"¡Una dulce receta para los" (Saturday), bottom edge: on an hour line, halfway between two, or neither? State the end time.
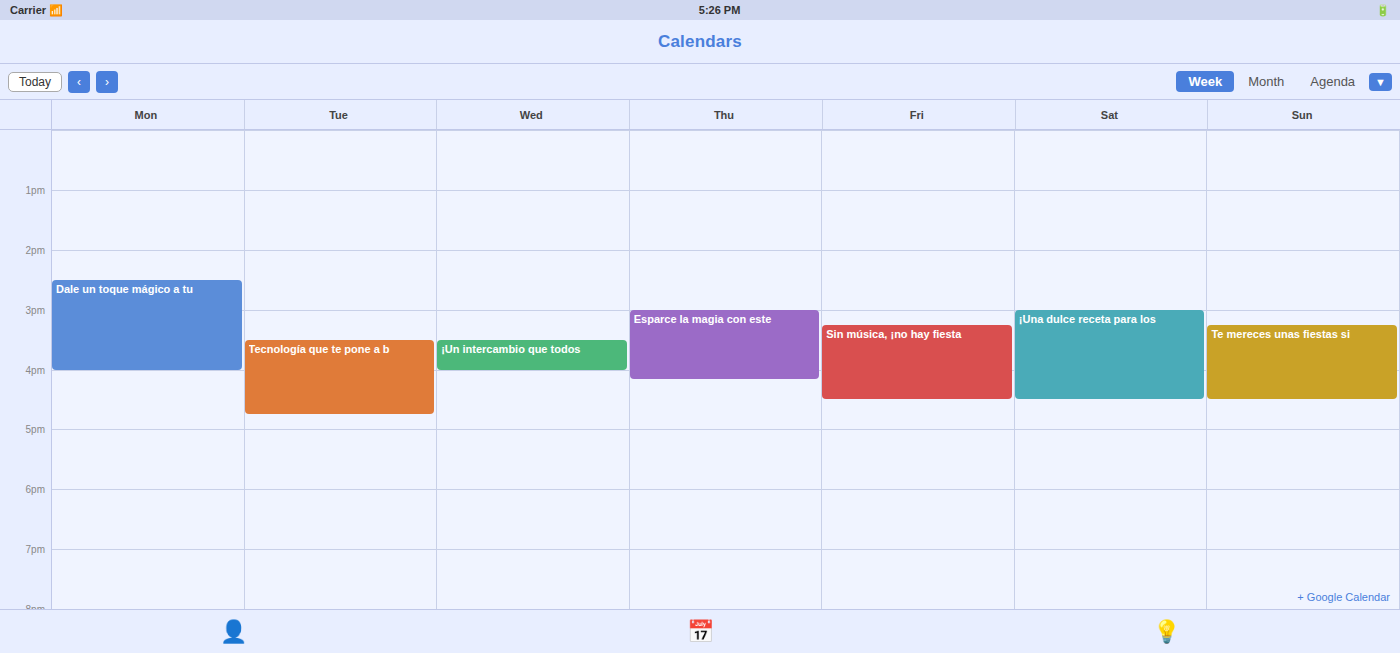
4:30 PM -- halfway between the 4 PM and 5 PM lines.